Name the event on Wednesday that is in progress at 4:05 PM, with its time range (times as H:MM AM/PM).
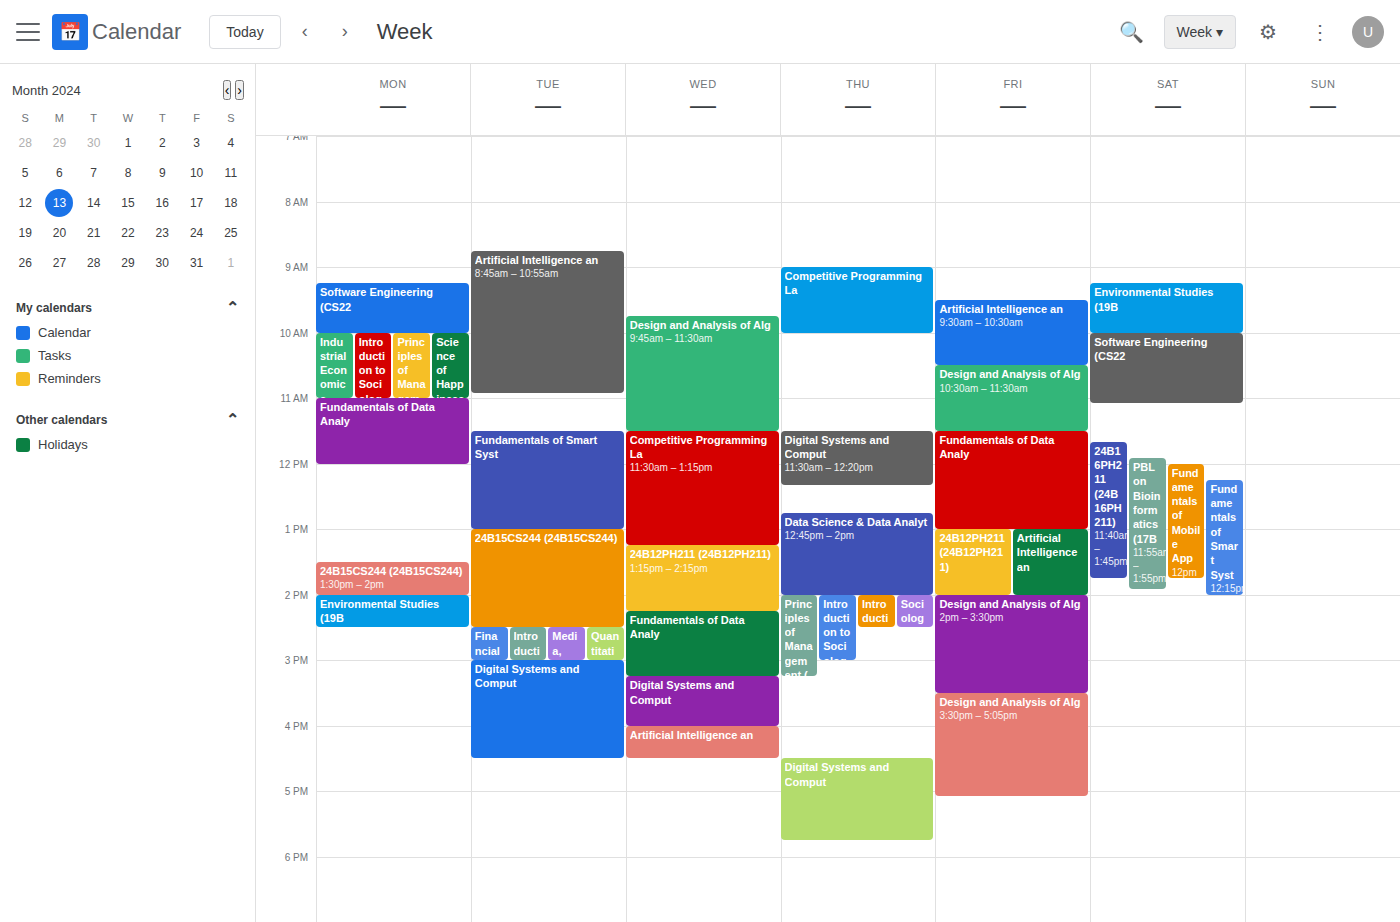
"Artificial Intelligence an", 4:00 PM to 4:30 PM